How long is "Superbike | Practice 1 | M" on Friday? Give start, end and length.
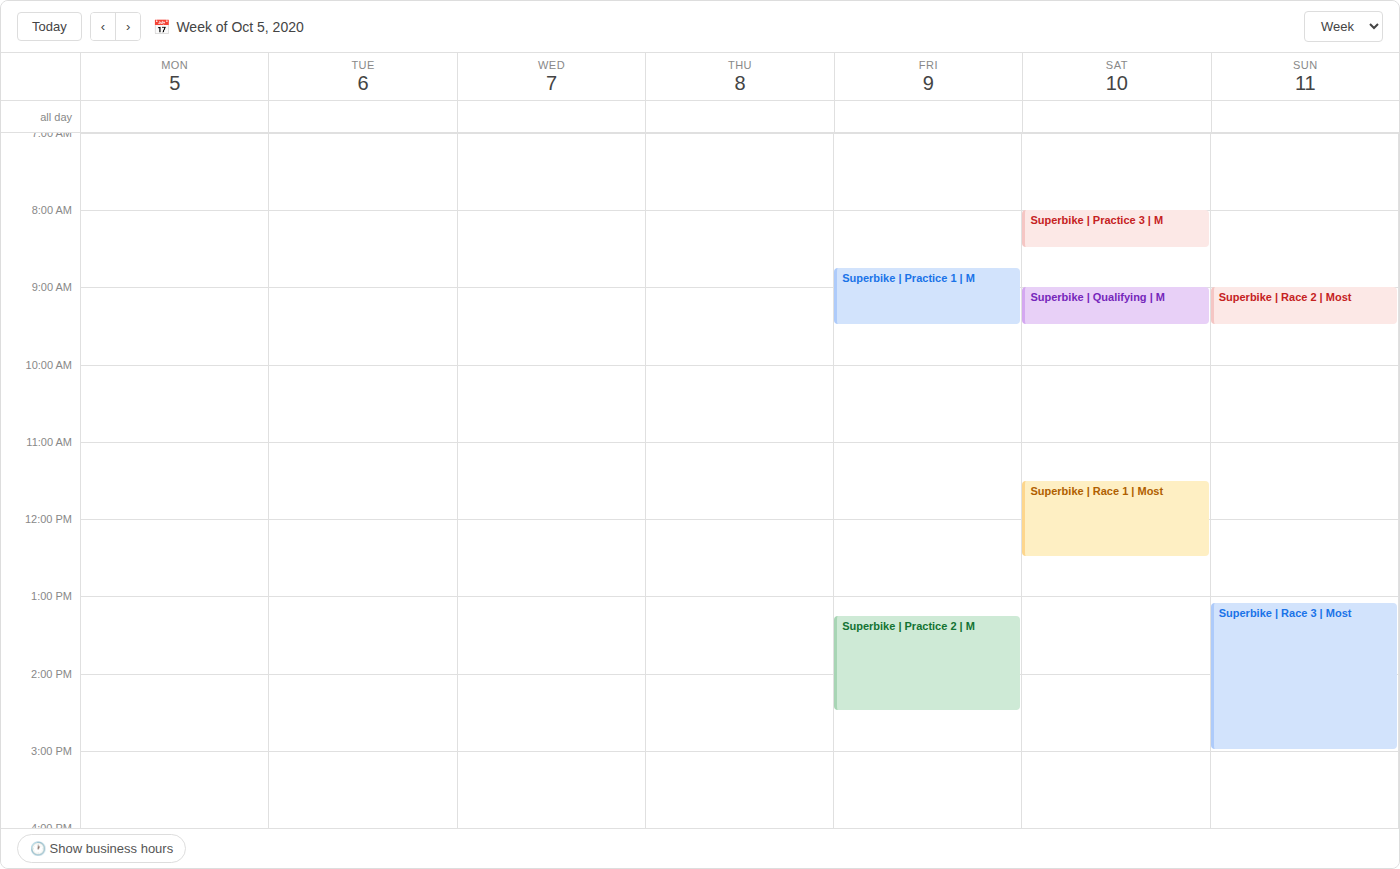
8:45 AM to 9:30 AM, 45 minutes